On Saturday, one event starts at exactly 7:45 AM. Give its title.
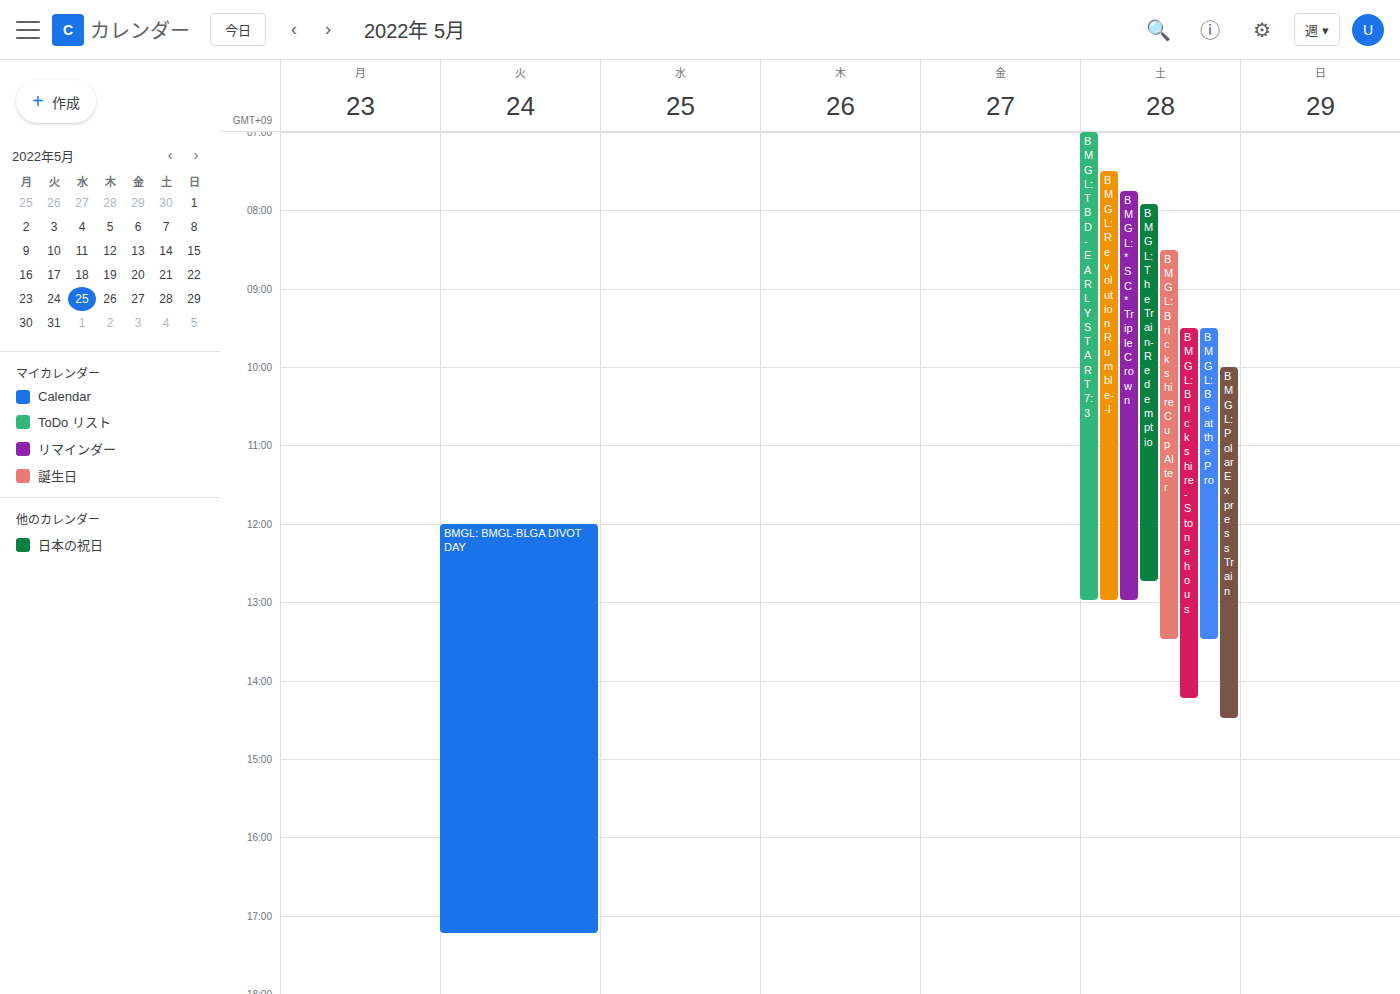
"BMGL: *SC* Triple Crown"